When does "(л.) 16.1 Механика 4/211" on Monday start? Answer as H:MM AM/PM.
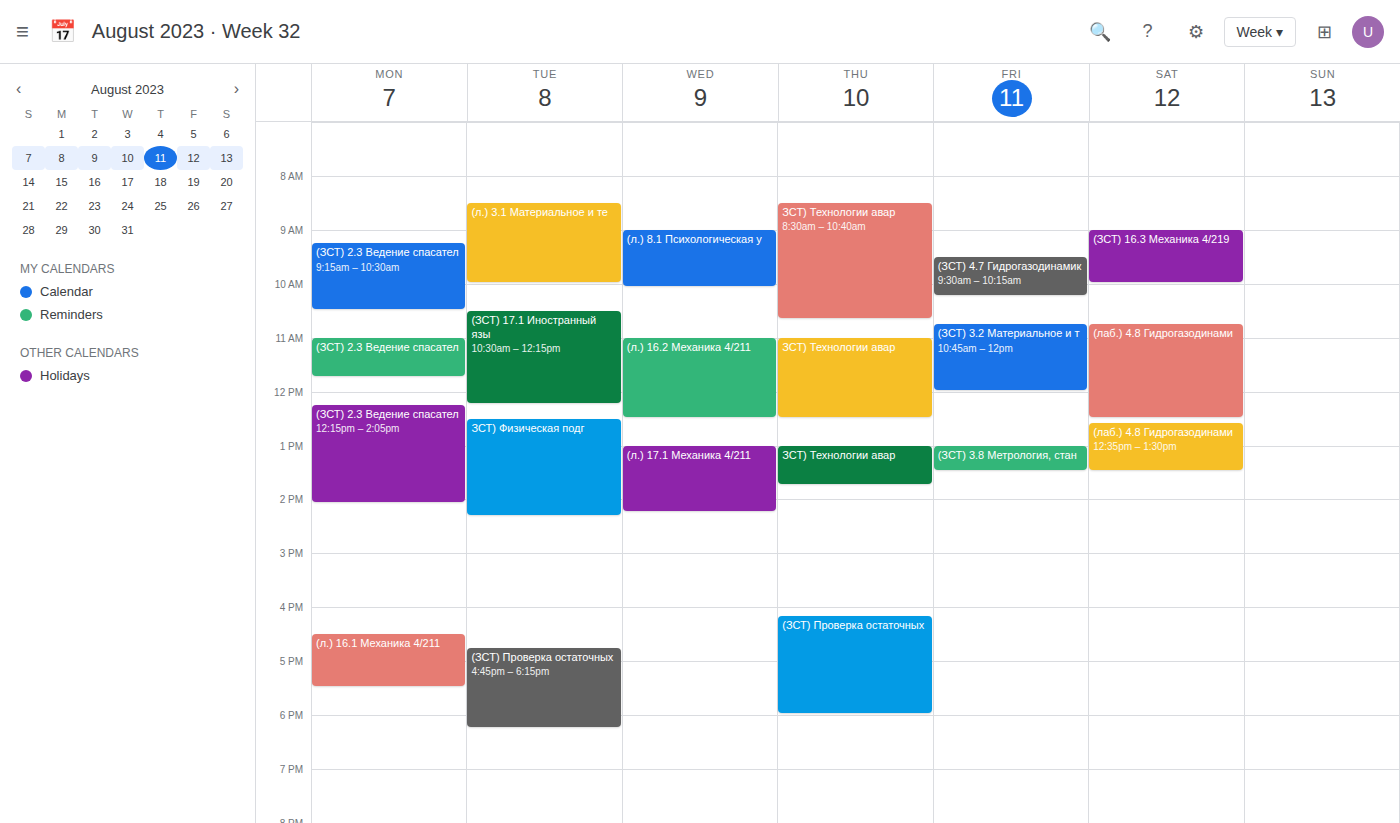
4:30 PM